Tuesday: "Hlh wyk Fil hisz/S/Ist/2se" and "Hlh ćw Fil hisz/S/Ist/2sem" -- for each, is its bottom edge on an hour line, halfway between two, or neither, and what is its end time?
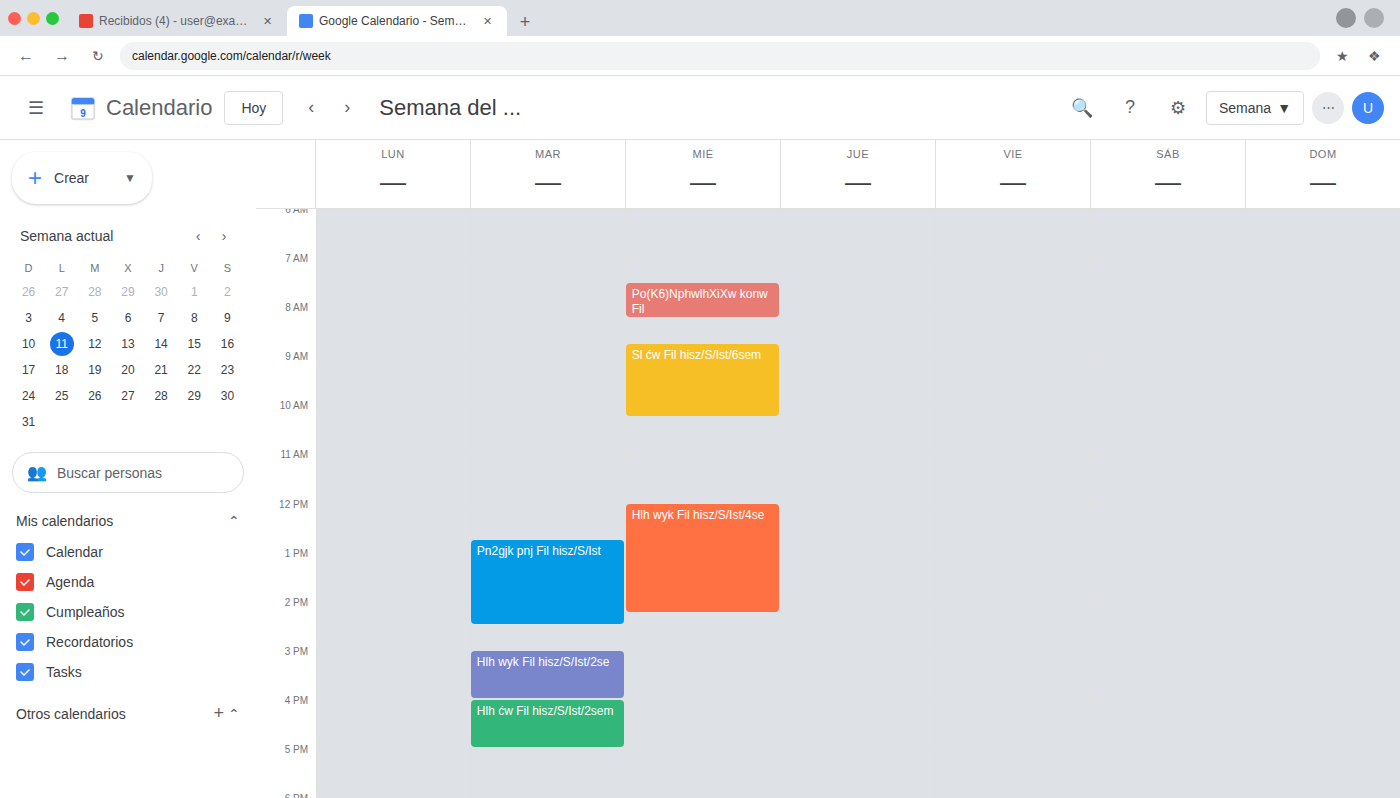
"Hlh wyk Fil hisz/S/Ist/2se": 4:00 PM, exactly on the 4 PM line. "Hlh ćw Fil hisz/S/Ist/2sem": 5:00 PM, exactly on the 5 PM line.